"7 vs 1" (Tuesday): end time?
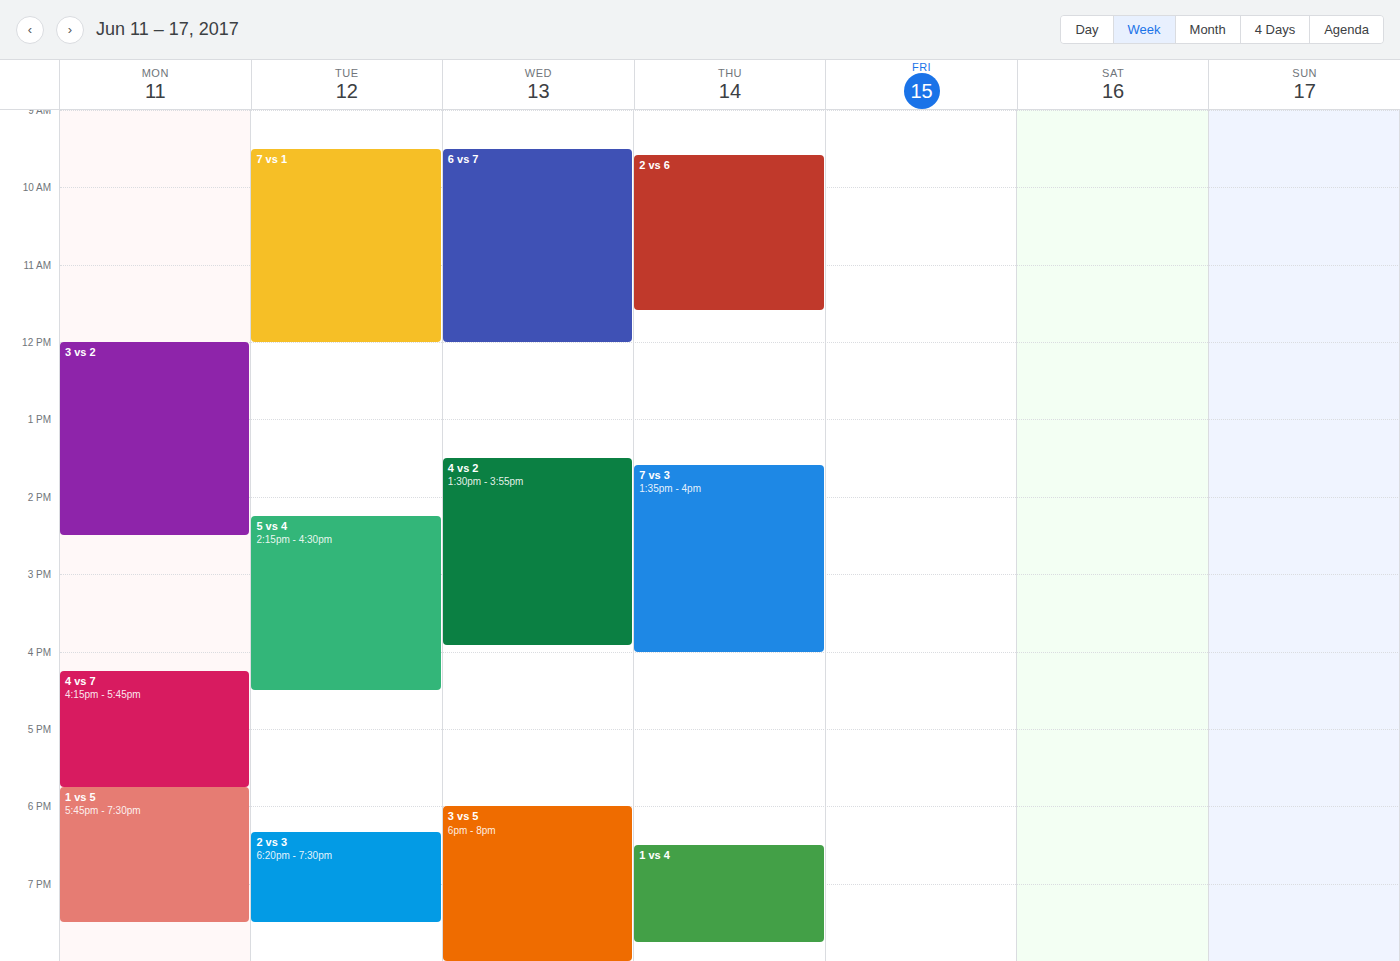
12:00 PM